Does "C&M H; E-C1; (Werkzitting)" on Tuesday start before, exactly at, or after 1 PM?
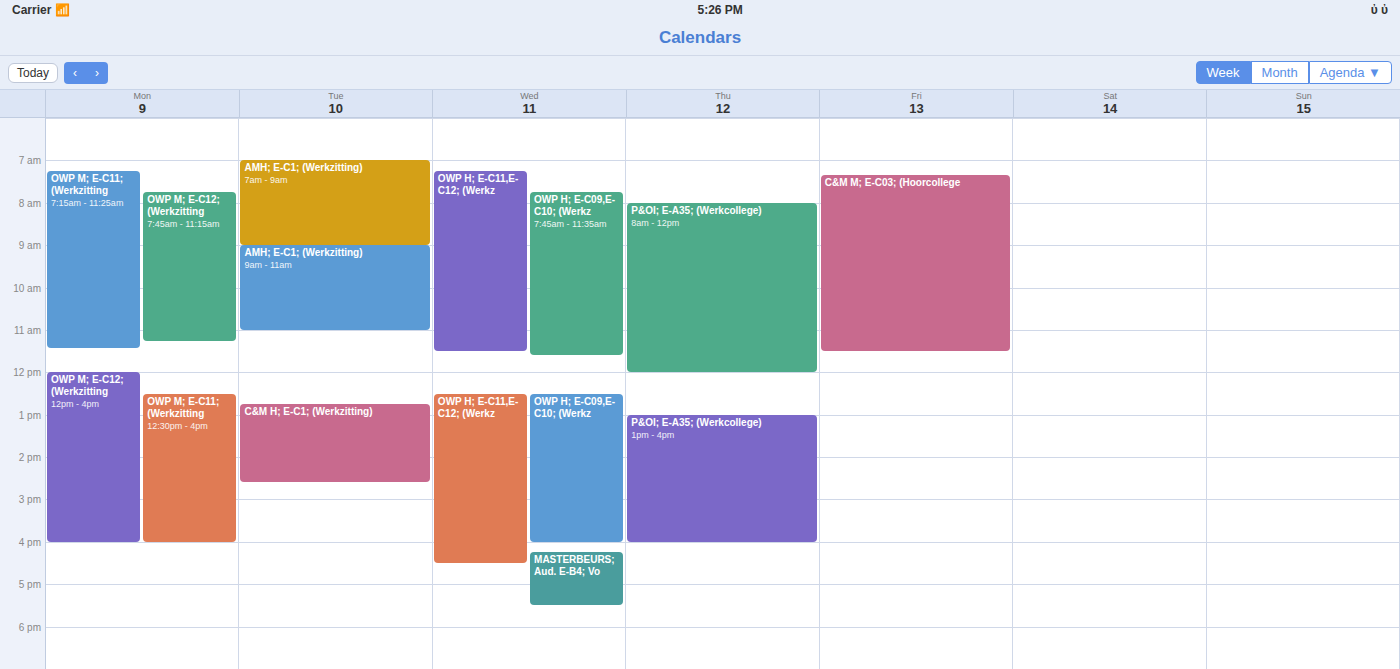
12:45 PM -- before 1 PM, 15 minutes above the 1 PM line.